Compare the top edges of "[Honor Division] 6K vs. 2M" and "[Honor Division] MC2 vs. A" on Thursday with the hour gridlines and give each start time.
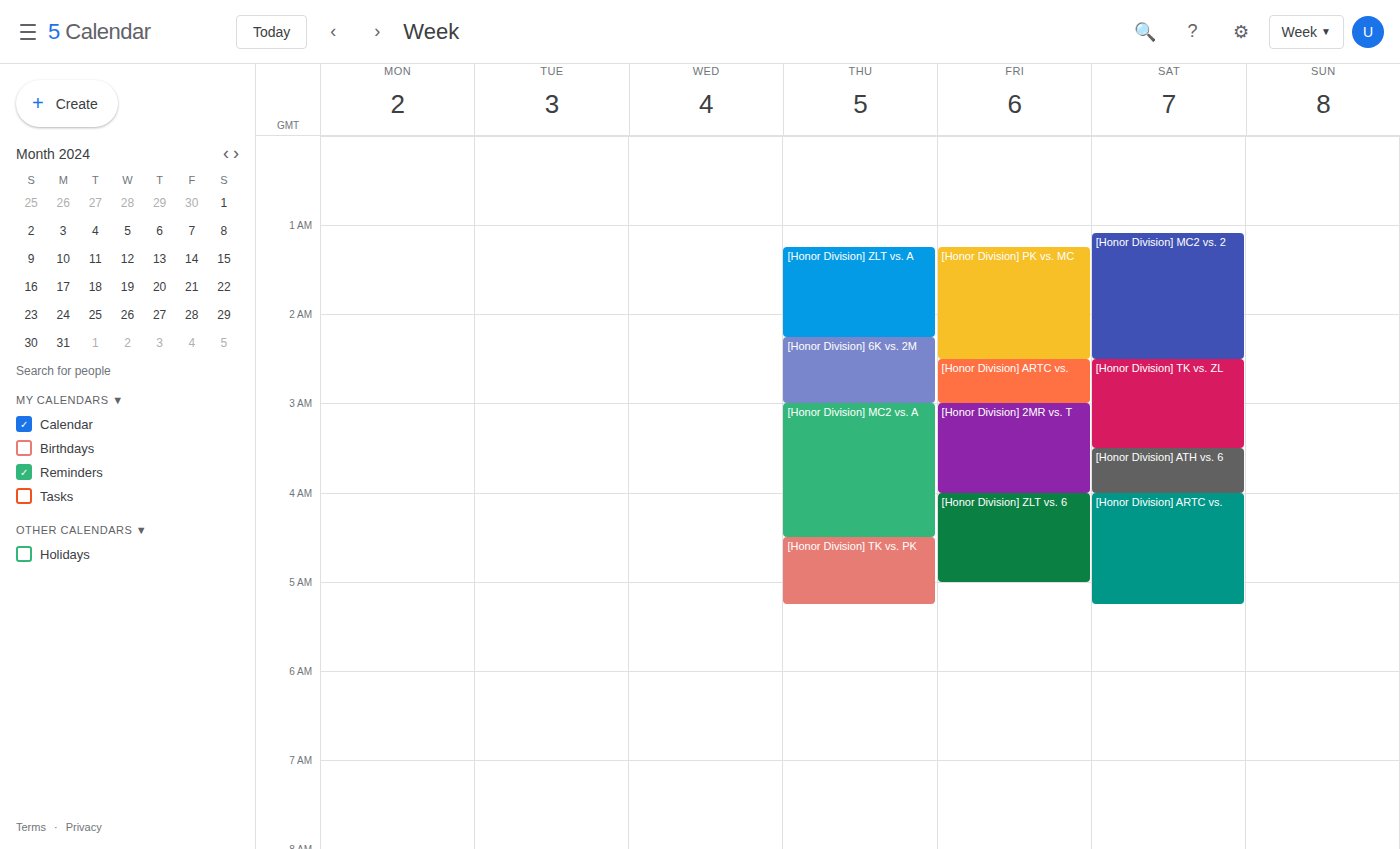
"[Honor Division] 6K vs. 2M": 2:15 AM, neither: a quarter of the way from the 2 AM line to the 3 AM line. "[Honor Division] MC2 vs. A": 3:00 AM, exactly on the 3 AM line.